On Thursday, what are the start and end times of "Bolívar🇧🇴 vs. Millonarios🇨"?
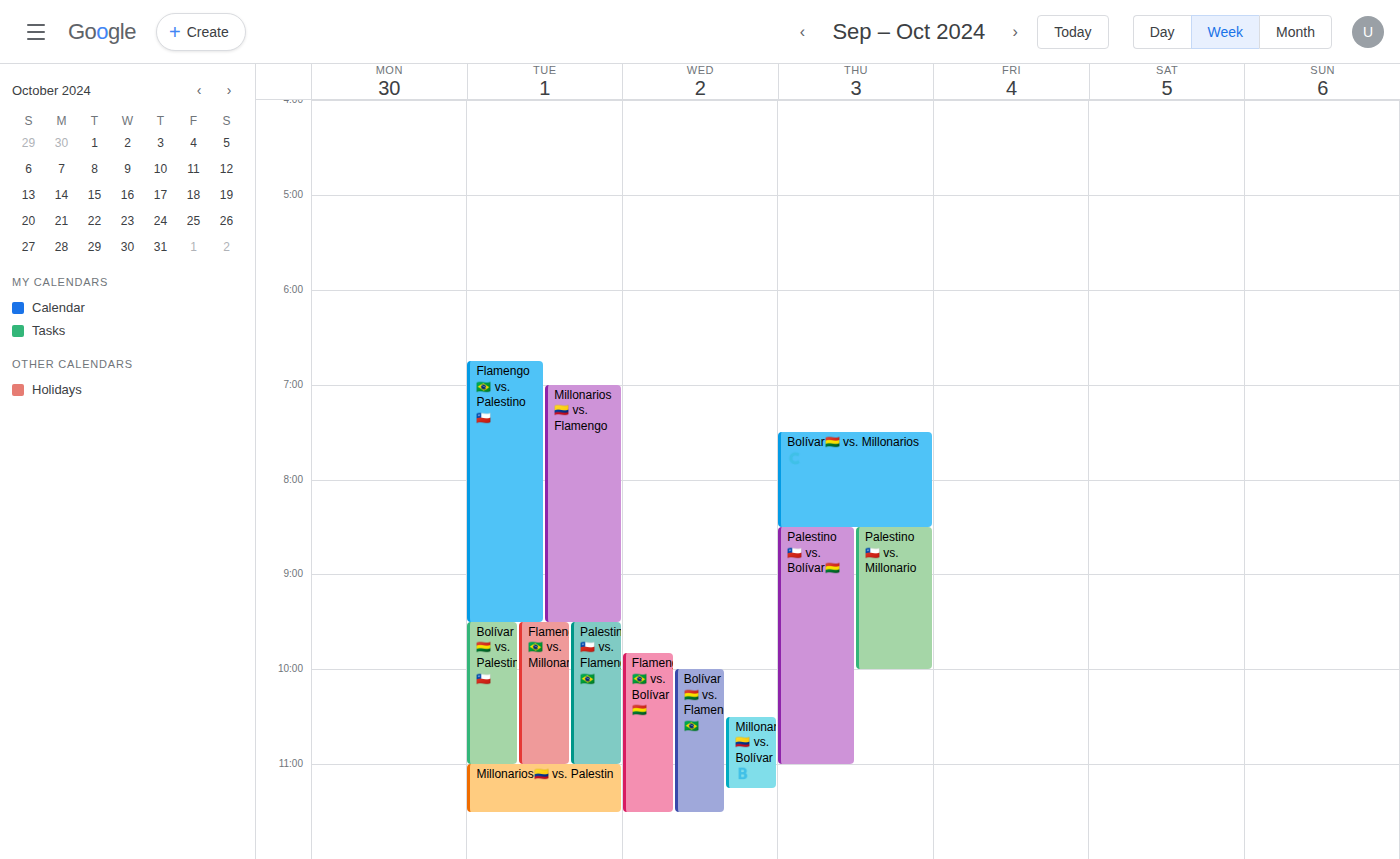
19:30 to 20:30